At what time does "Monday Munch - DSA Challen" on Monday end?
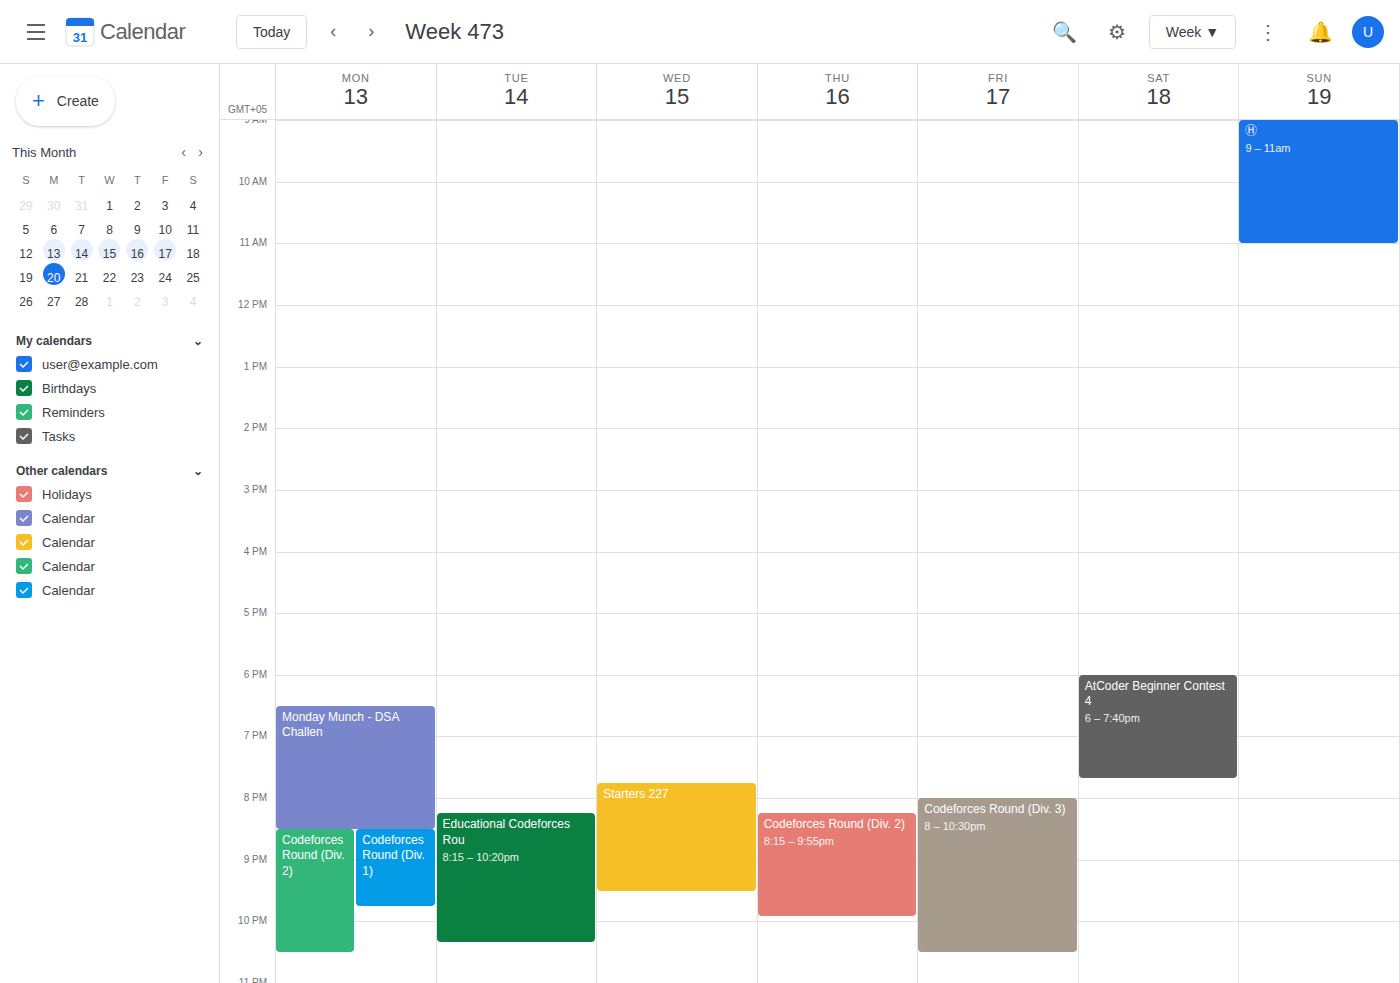
8:30 PM